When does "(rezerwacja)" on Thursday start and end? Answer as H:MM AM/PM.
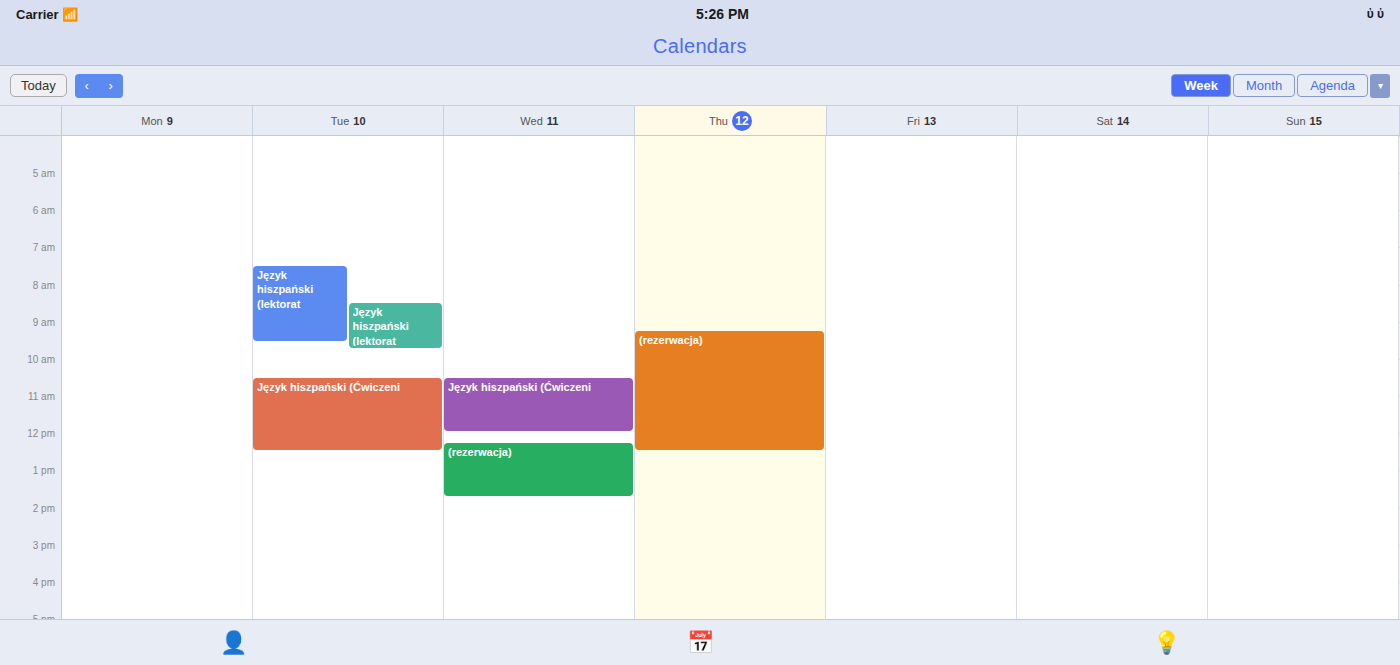
9:15 AM to 12:30 PM